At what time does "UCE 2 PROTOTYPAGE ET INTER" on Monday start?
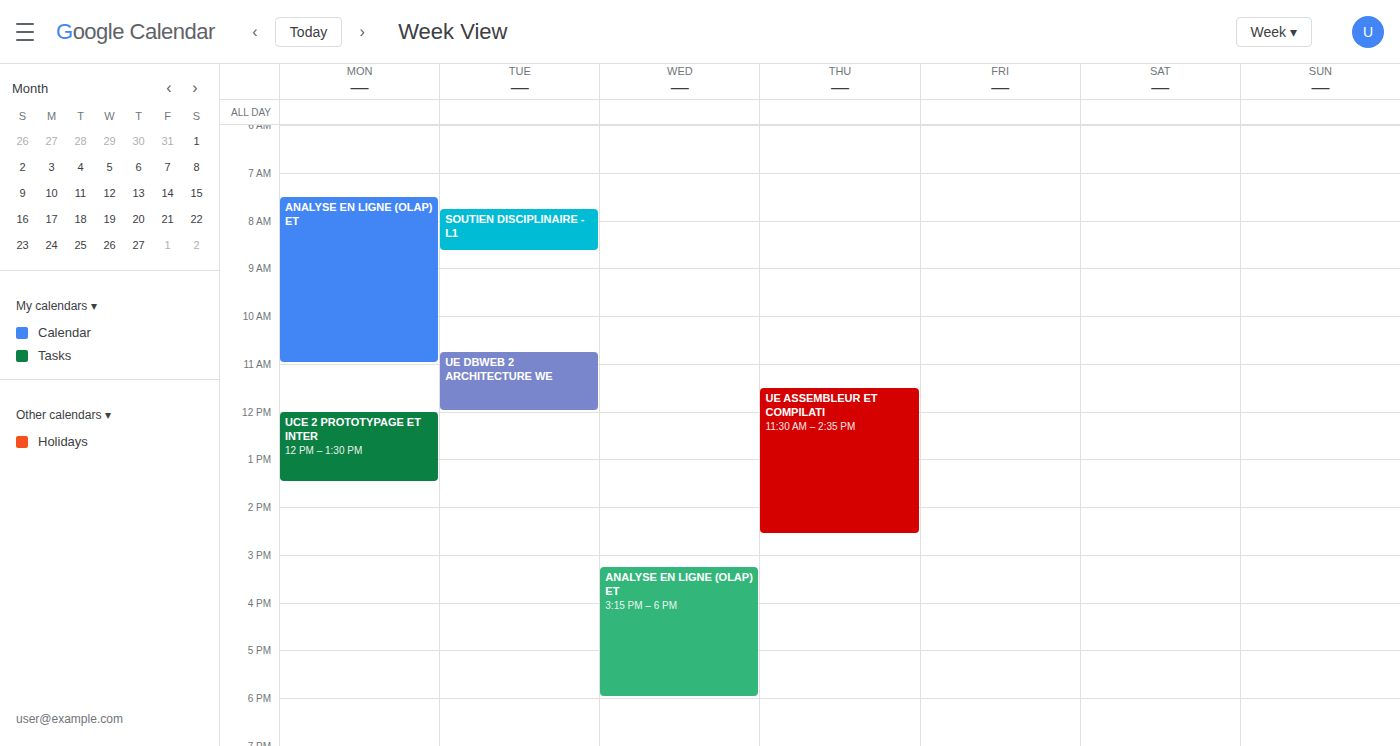
12:00 PM